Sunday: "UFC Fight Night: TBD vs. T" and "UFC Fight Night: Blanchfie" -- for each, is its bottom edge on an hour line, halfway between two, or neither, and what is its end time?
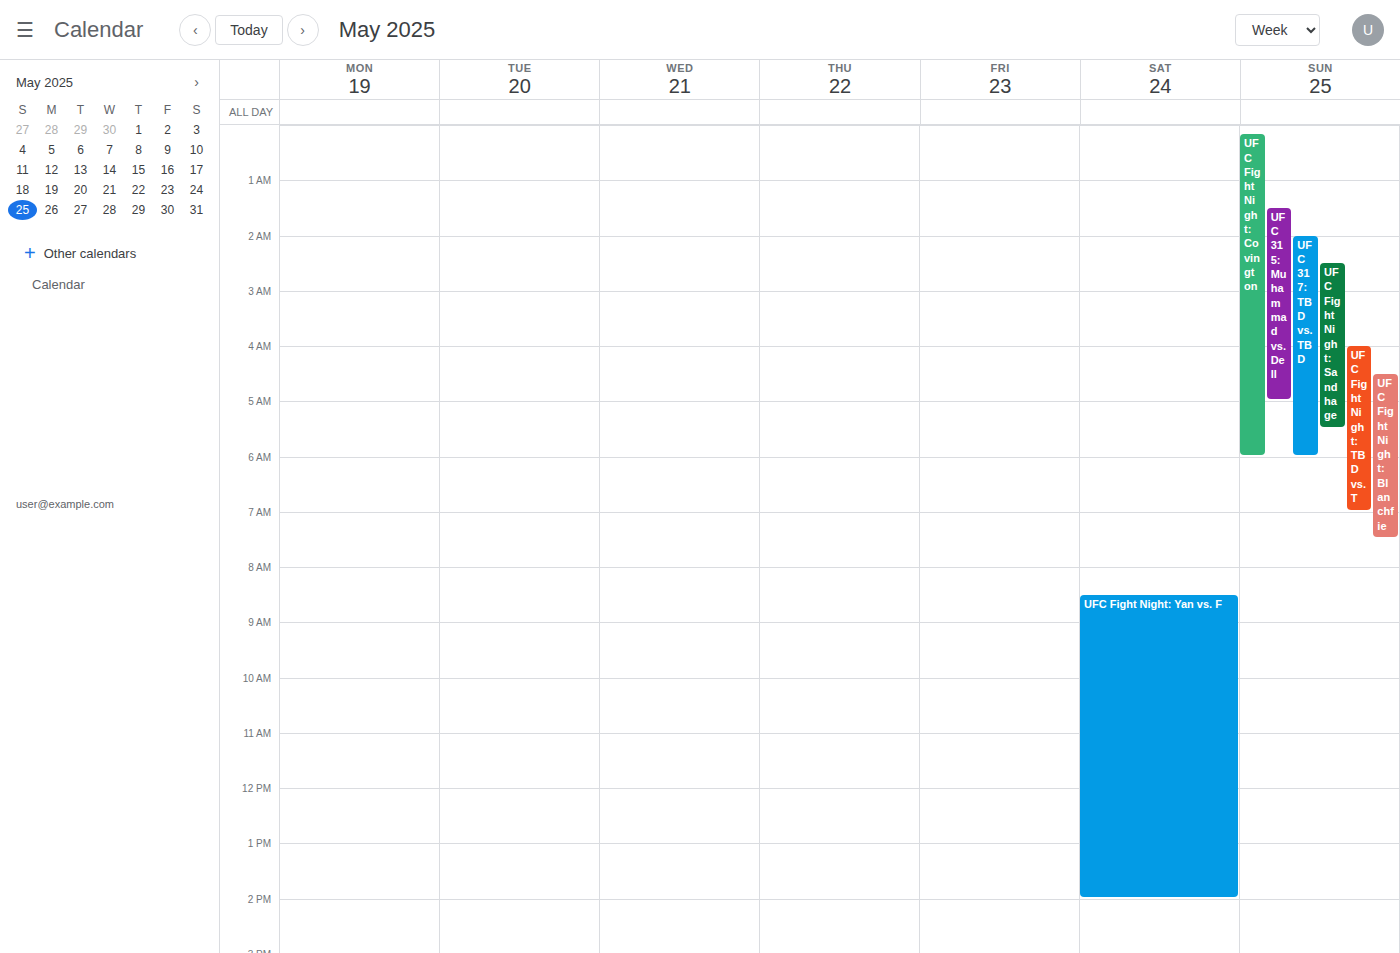
"UFC Fight Night: TBD vs. T": 7:00 AM, exactly on the 7 AM line. "UFC Fight Night: Blanchfie": 7:30 AM, halfway between the 7 AM and 8 AM lines.